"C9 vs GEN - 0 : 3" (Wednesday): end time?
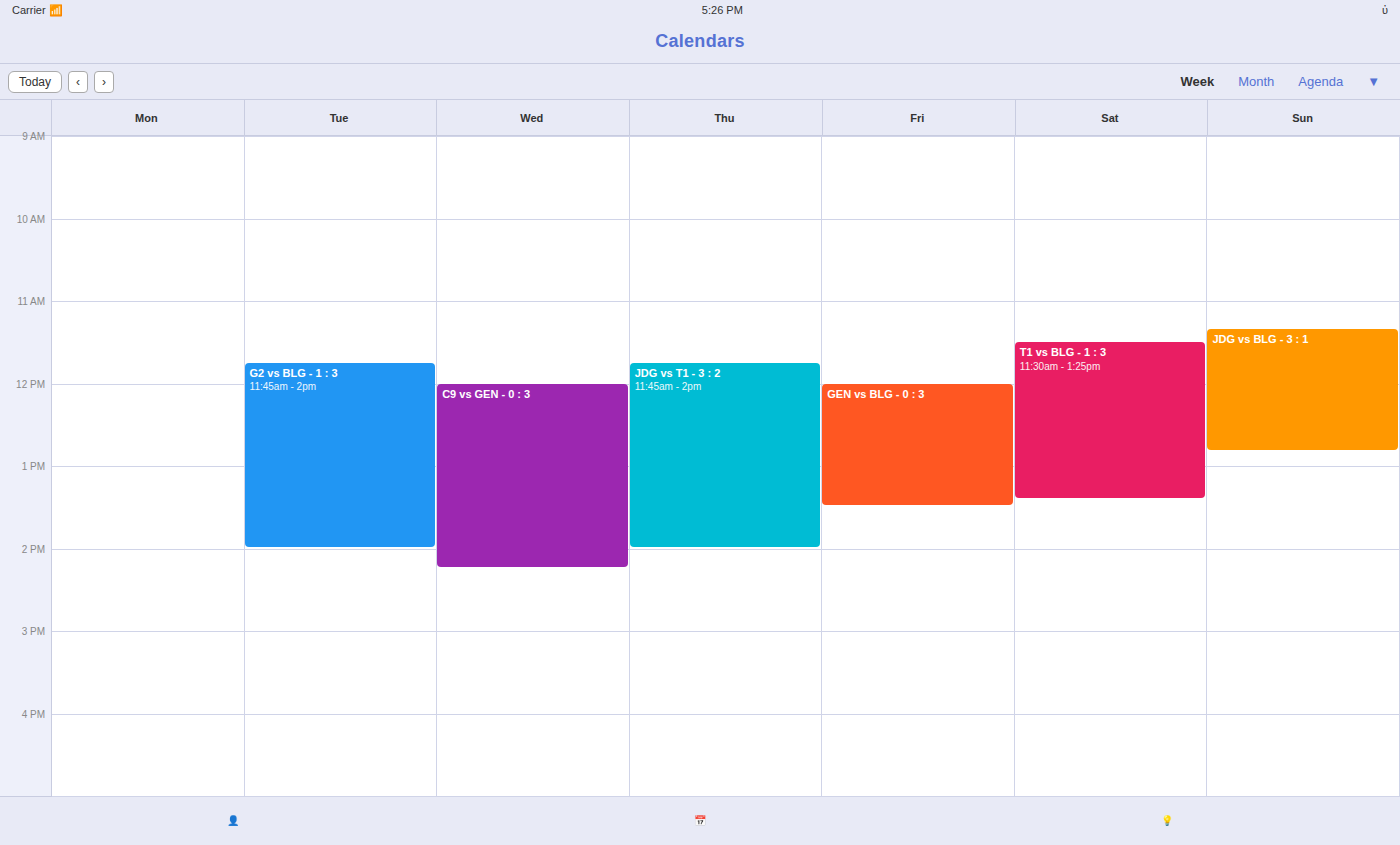
2:15 PM